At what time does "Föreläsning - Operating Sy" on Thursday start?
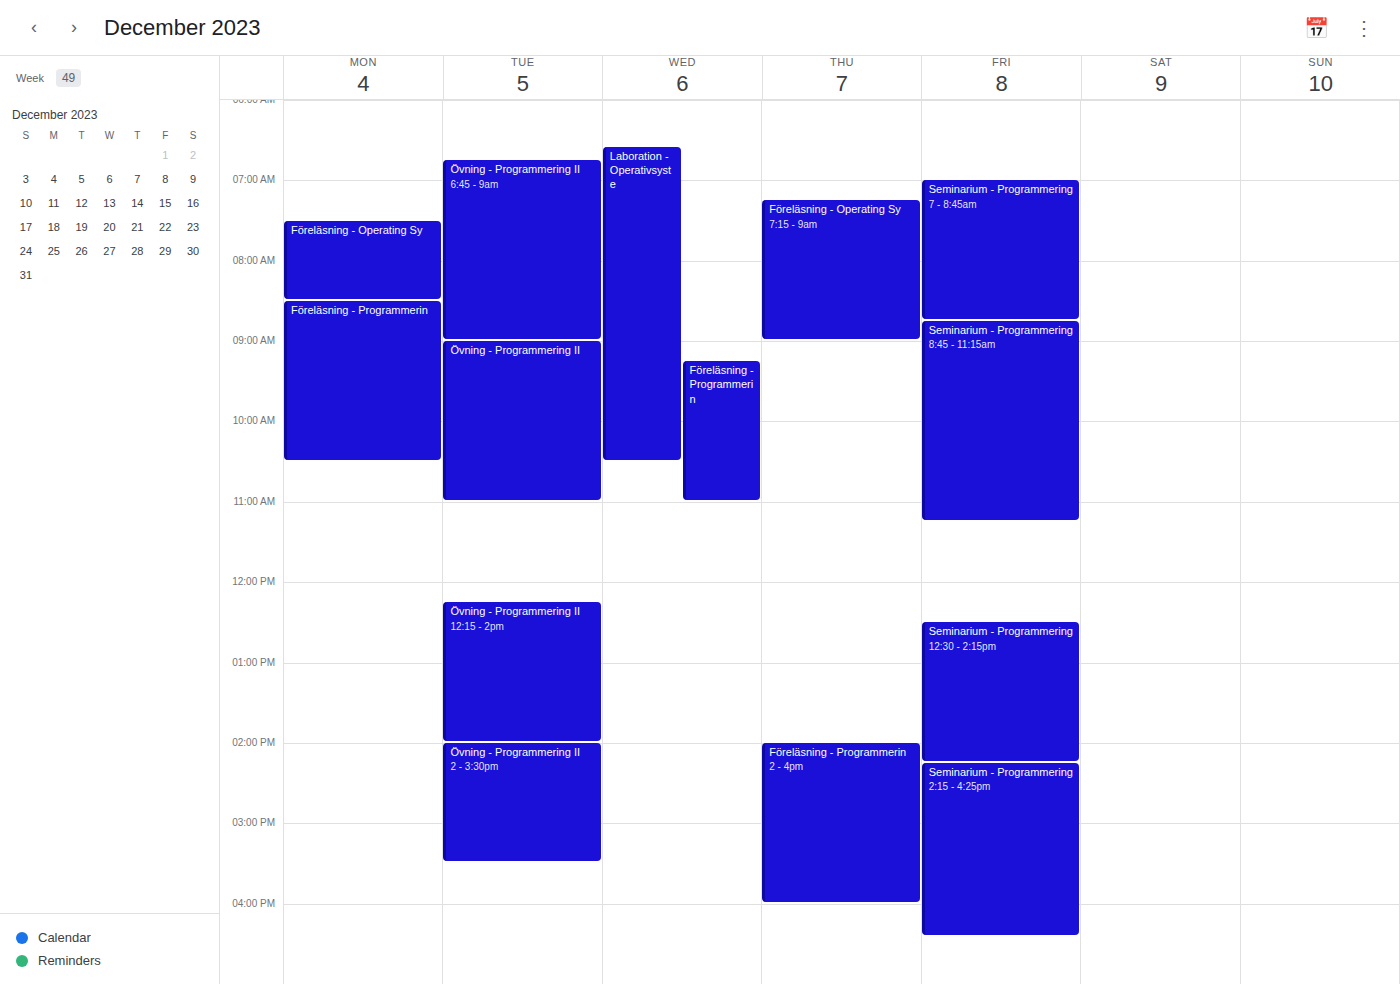
7:15 AM